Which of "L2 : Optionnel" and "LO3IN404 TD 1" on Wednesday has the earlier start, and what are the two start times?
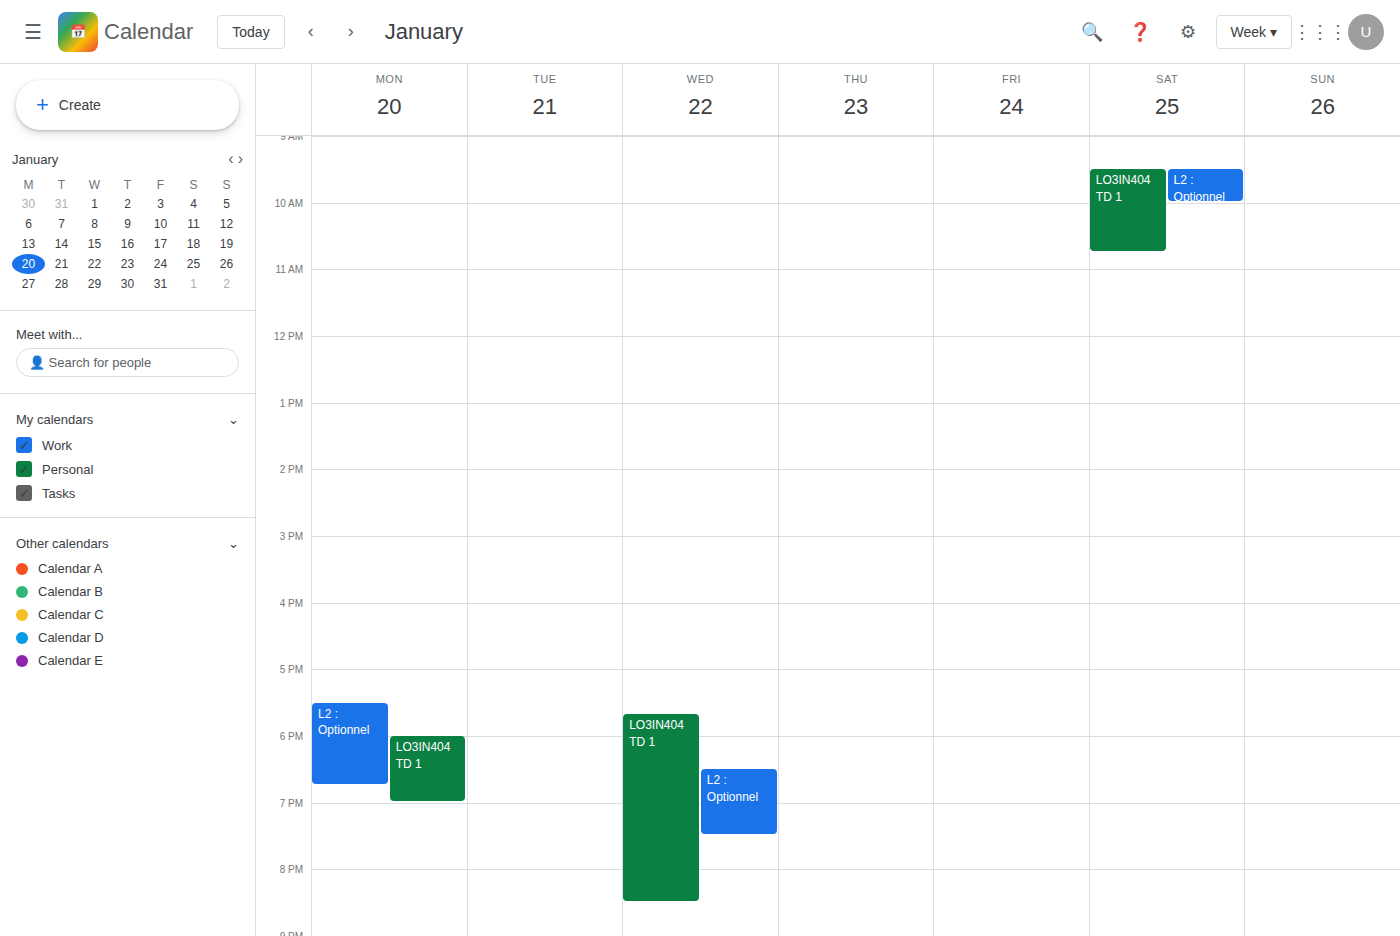
"LO3IN404 TD 1" 5:40 PM; "L2 : Optionnel" 6:30 PM.